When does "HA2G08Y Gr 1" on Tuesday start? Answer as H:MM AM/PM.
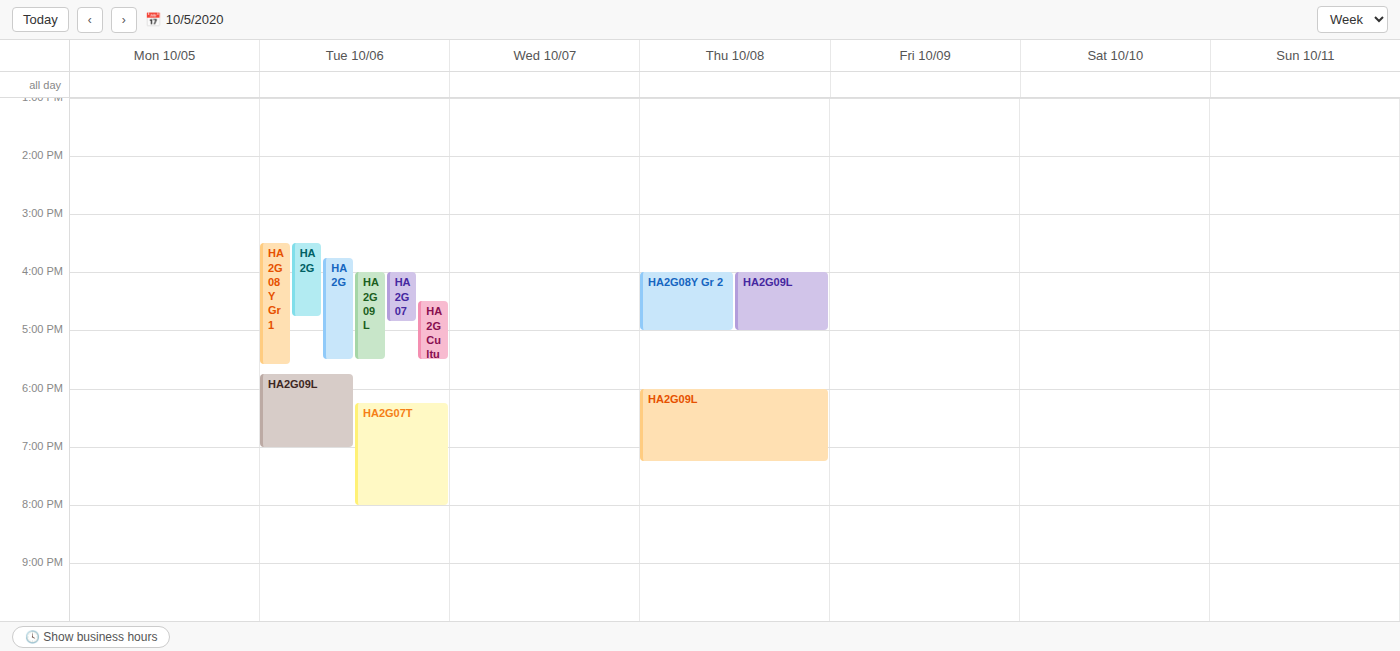
3:30 PM